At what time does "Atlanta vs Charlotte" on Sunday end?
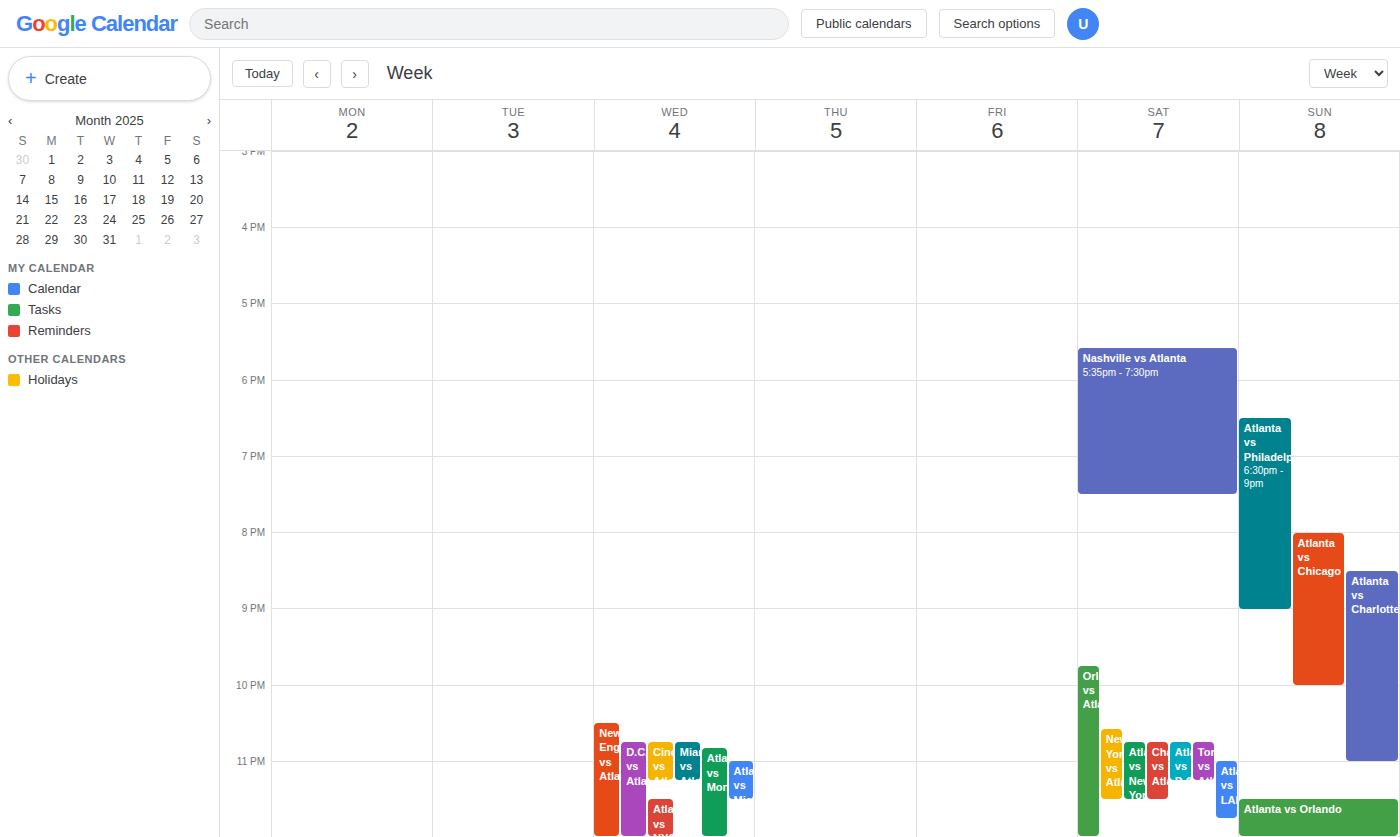
11:00 PM